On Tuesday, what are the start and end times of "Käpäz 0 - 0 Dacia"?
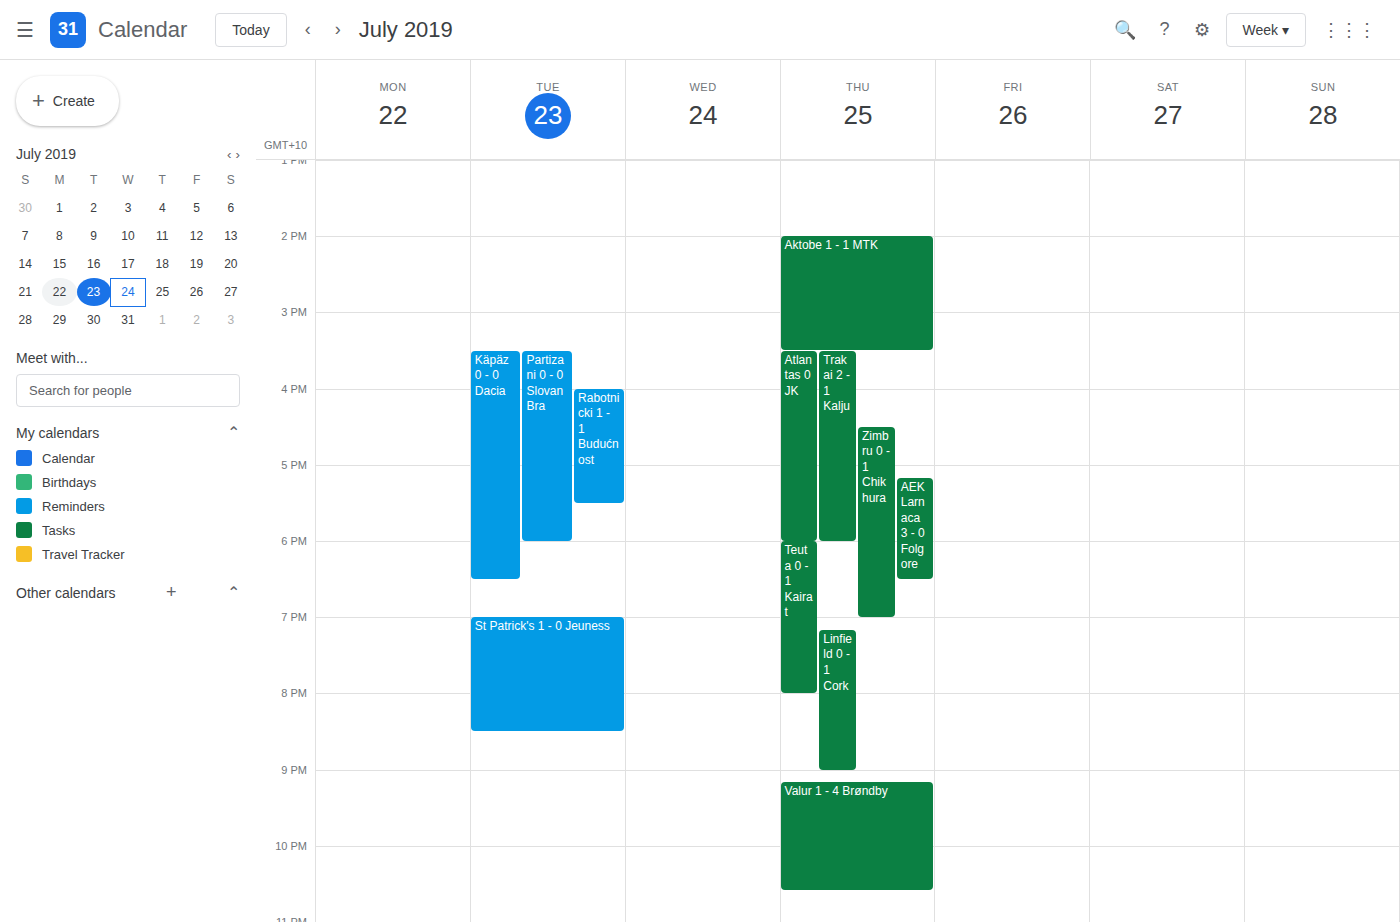
3:30 PM to 6:30 PM